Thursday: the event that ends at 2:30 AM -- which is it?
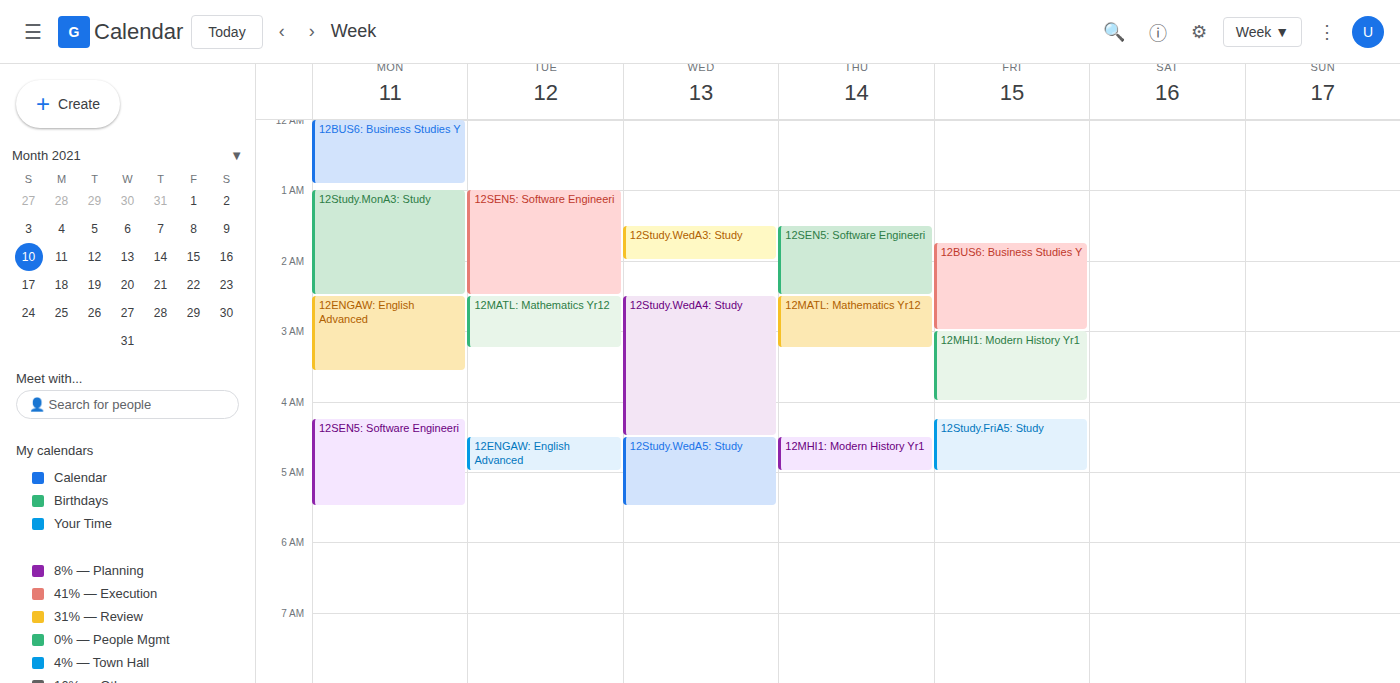
"12SEN5: Software Engineeri"